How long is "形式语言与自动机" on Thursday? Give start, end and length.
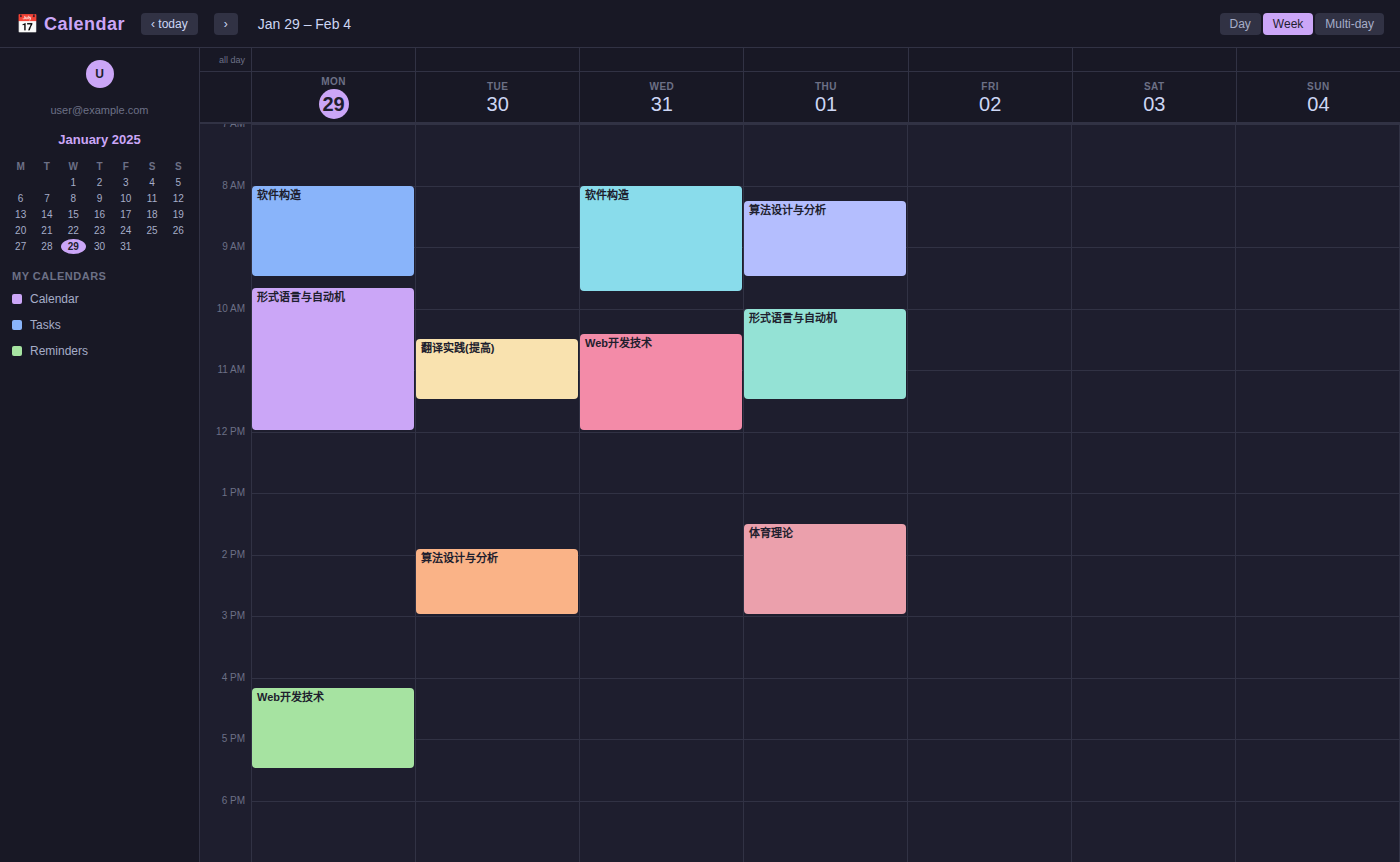
10:00 AM to 11:30 AM, 1 hour 30 minutes